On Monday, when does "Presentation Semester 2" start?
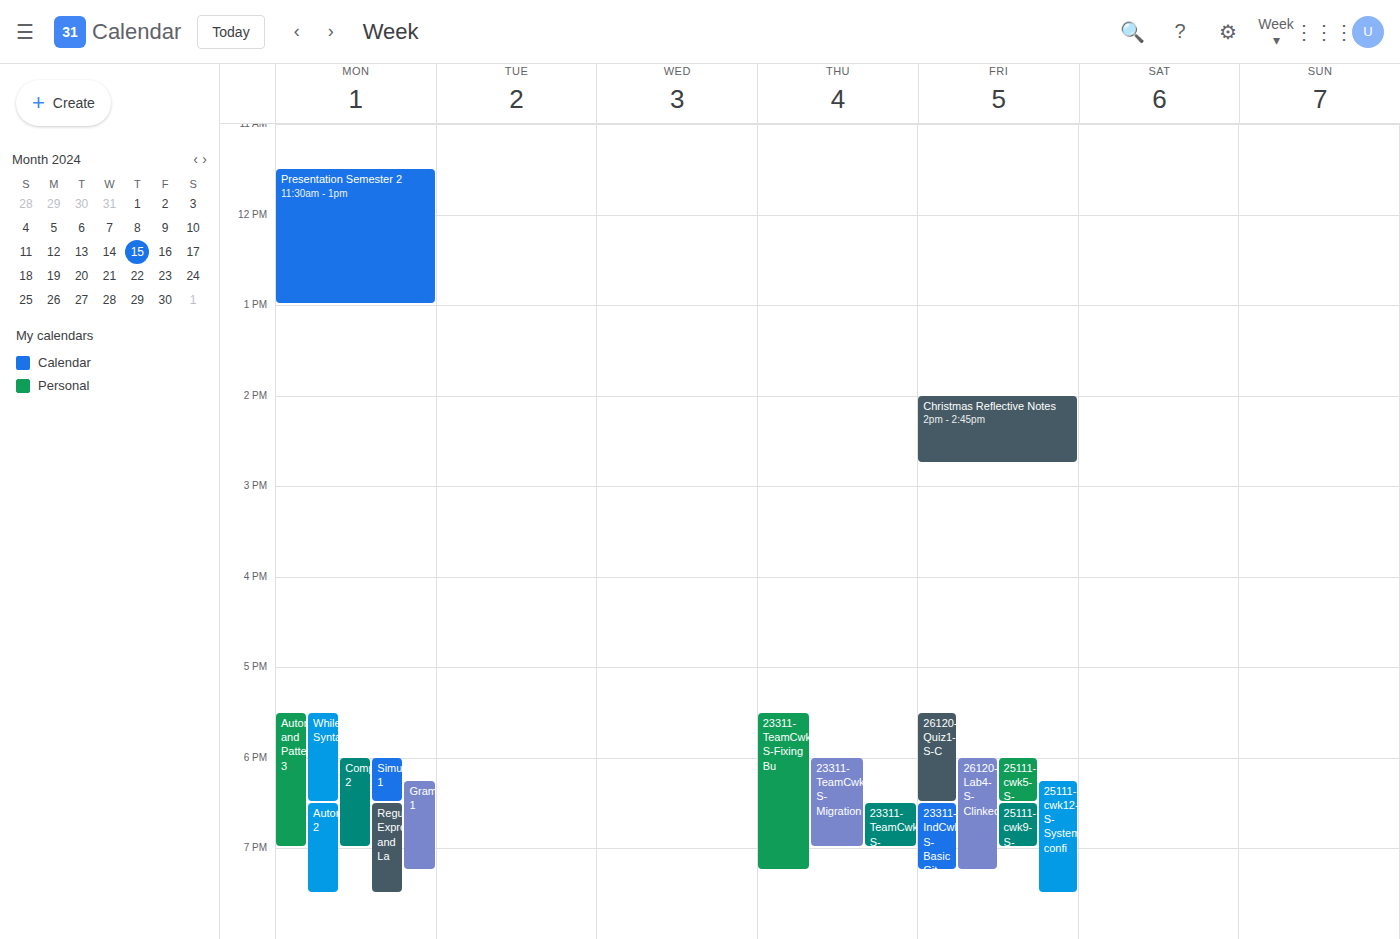
11:30 AM